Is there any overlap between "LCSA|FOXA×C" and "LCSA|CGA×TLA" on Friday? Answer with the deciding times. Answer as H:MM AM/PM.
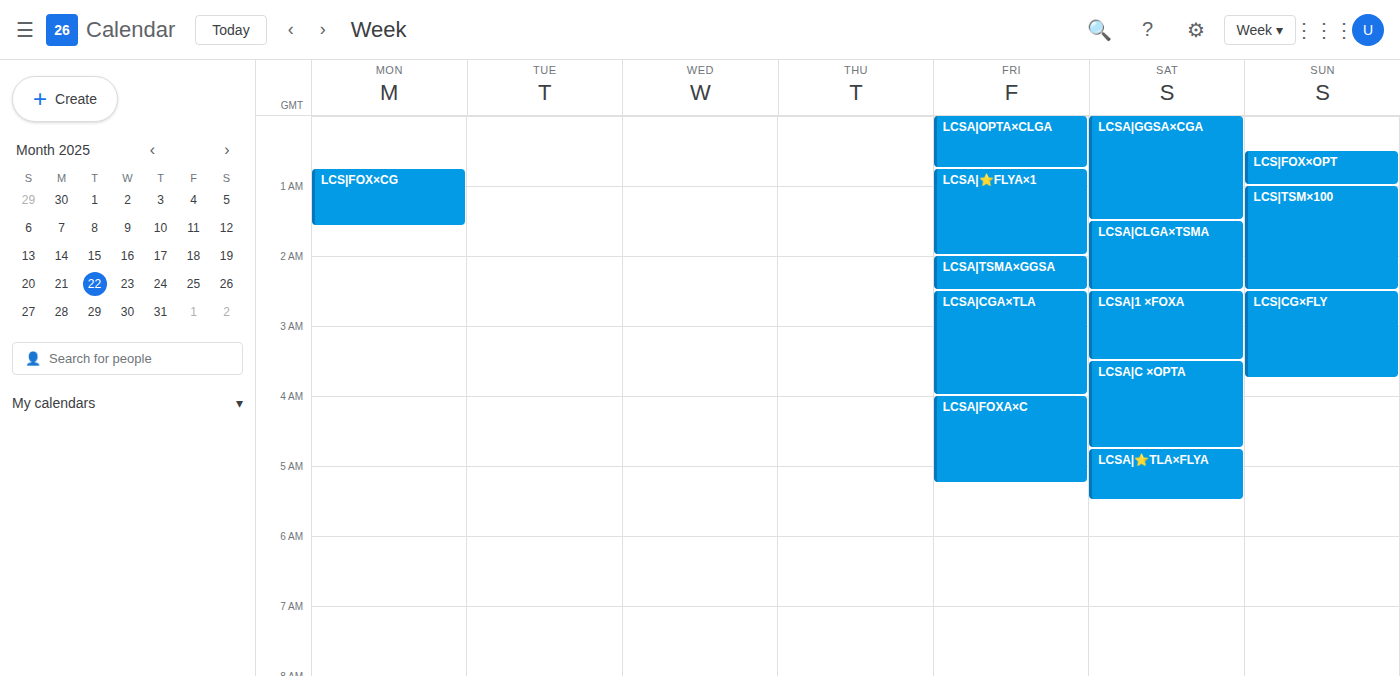
"LCSA|CGA×TLA" ends at 4:00 AM, exactly when "LCSA|FOXA×C" starts -- they touch but do not overlap.